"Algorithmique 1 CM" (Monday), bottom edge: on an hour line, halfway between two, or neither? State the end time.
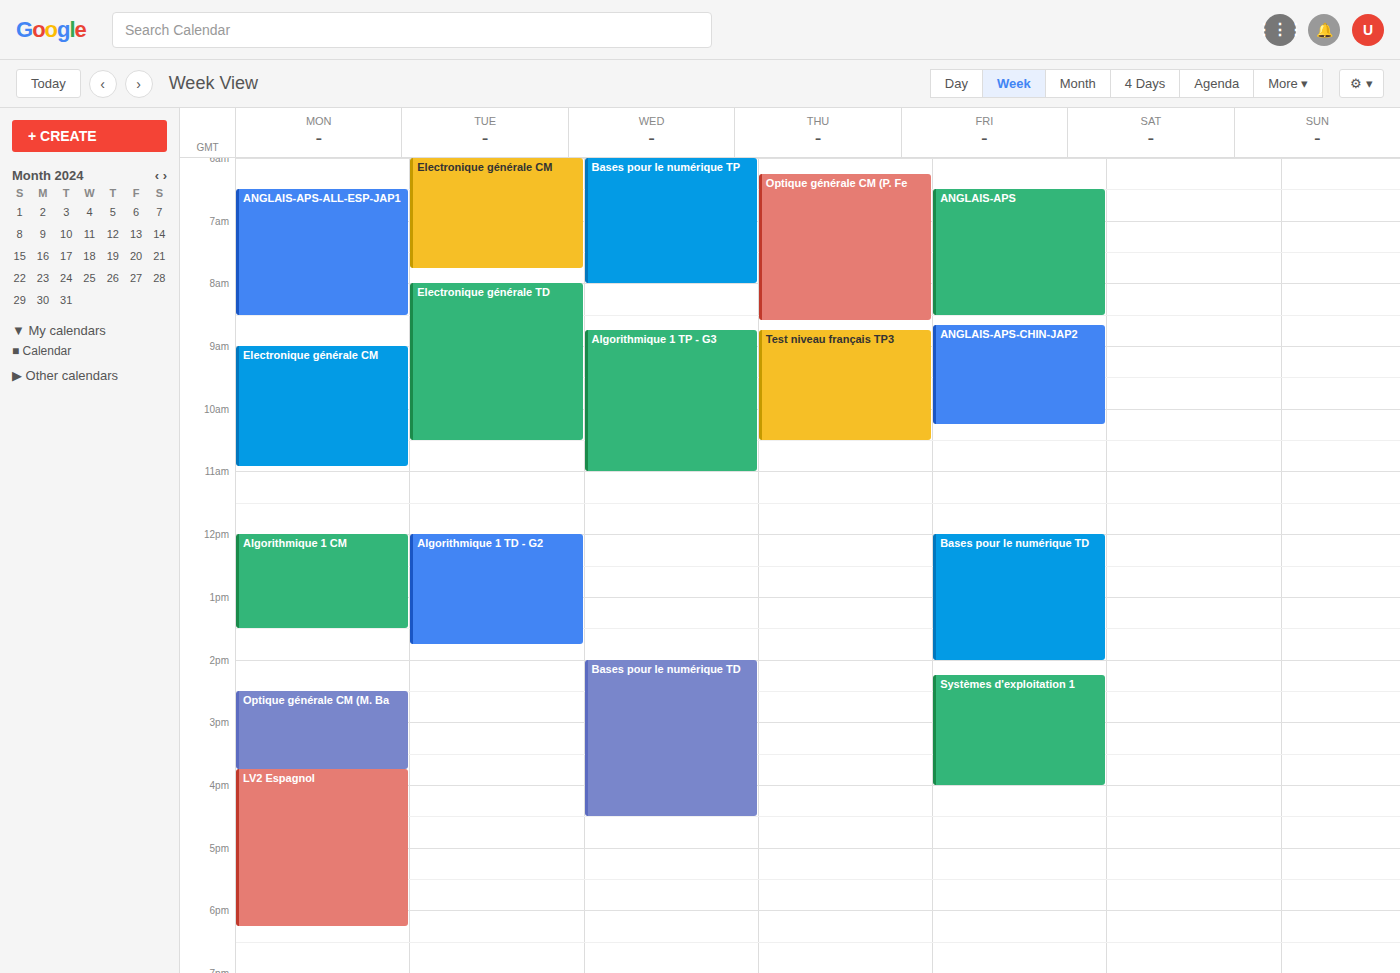
1:30 PM -- halfway between the 1 PM and 2 PM lines.